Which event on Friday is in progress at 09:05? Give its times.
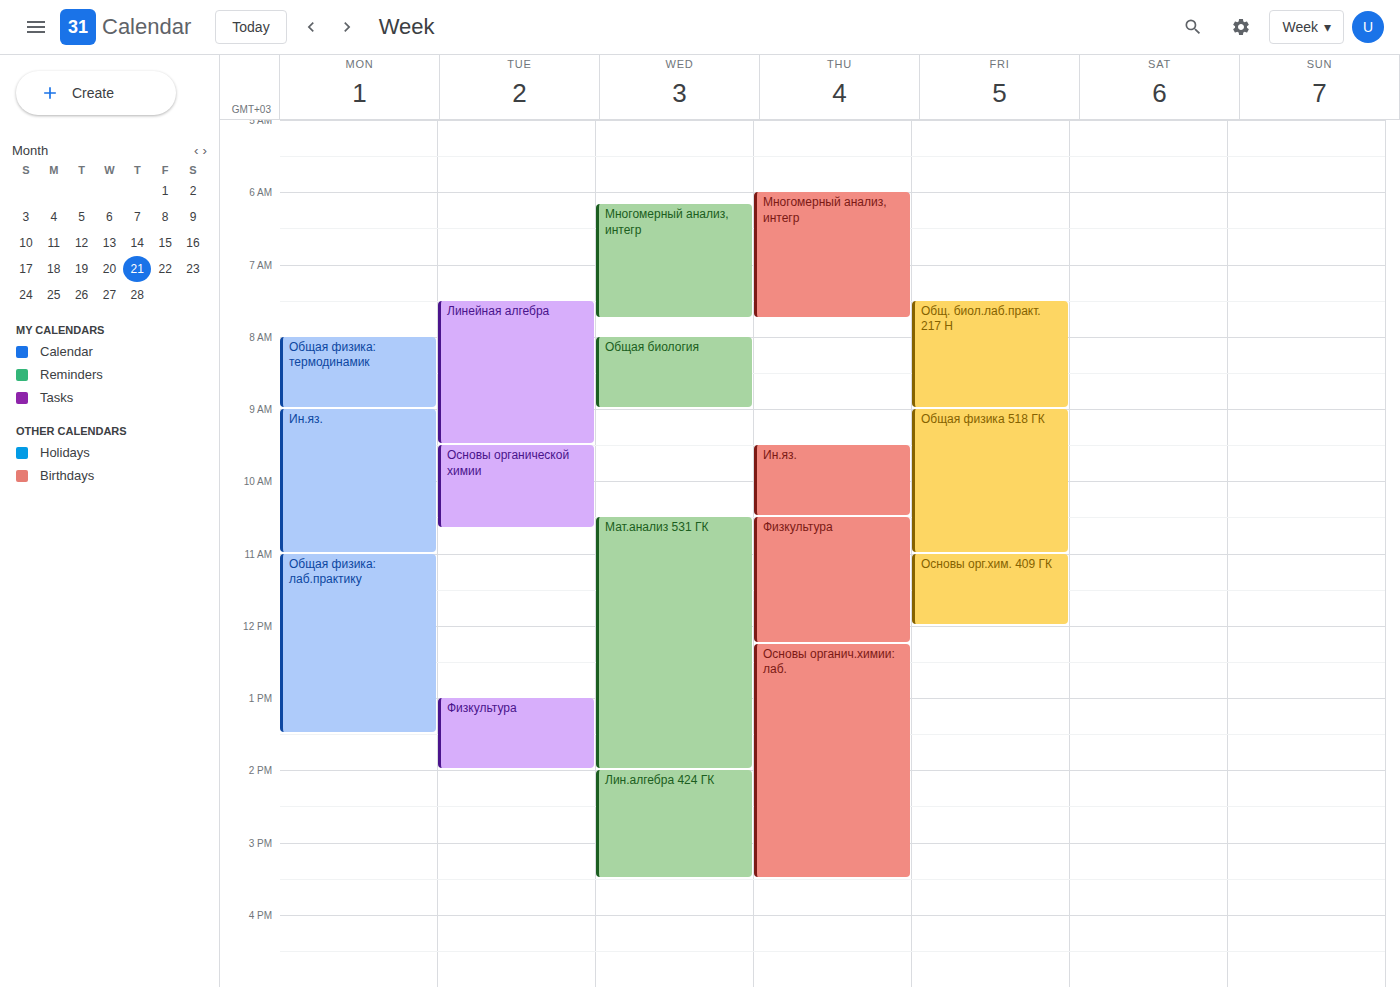
"Общая физика 518 ГК", 09:00 to 11:00